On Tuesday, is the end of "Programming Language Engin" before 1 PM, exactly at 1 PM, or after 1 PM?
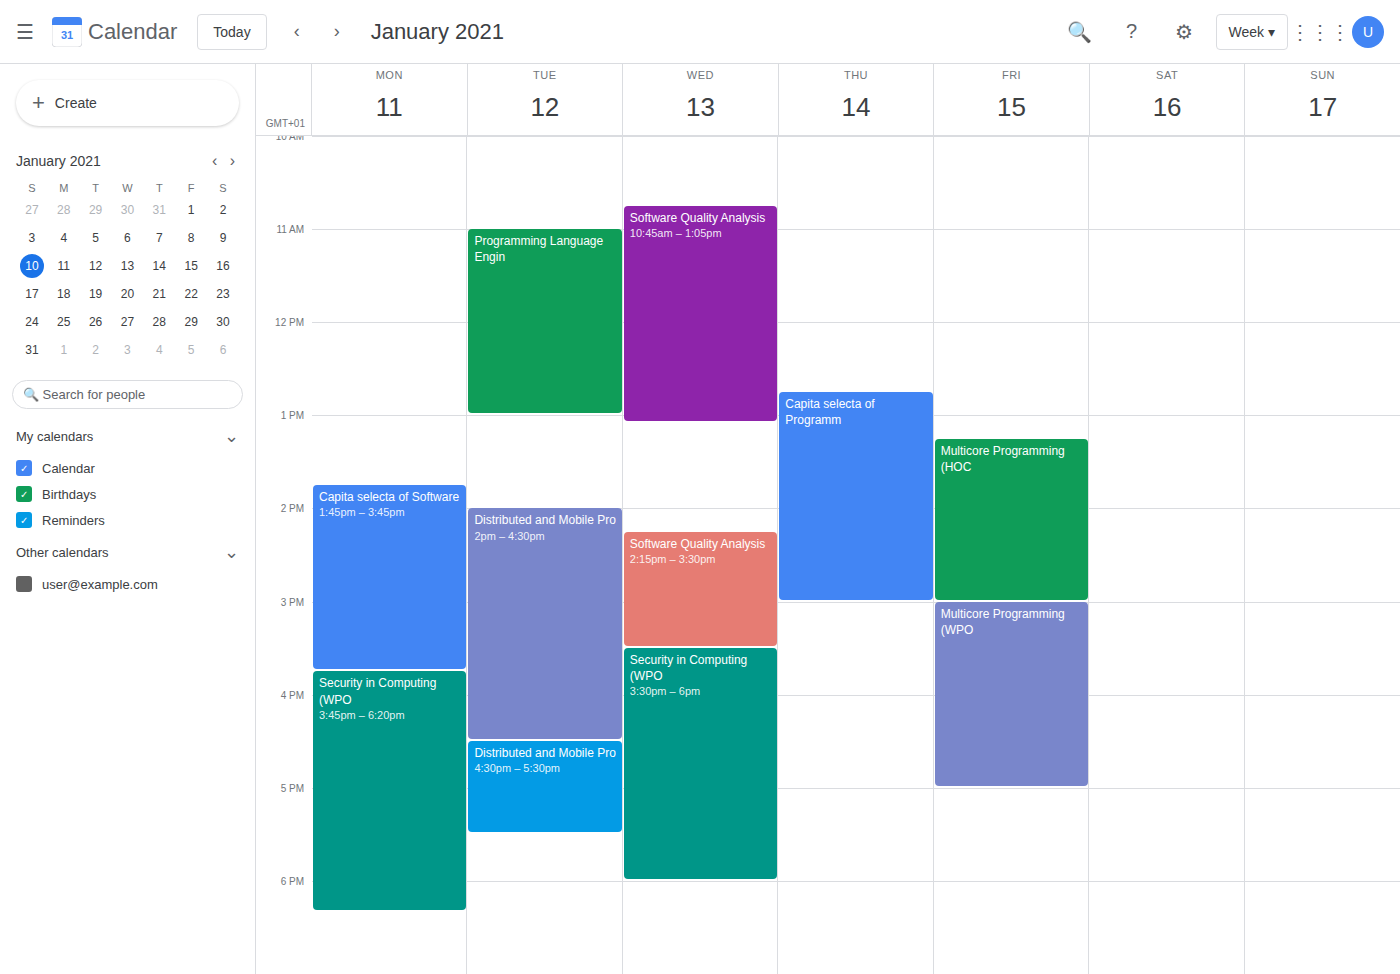
1:00 PM -- exactly at 1 PM, on the 1 PM line.